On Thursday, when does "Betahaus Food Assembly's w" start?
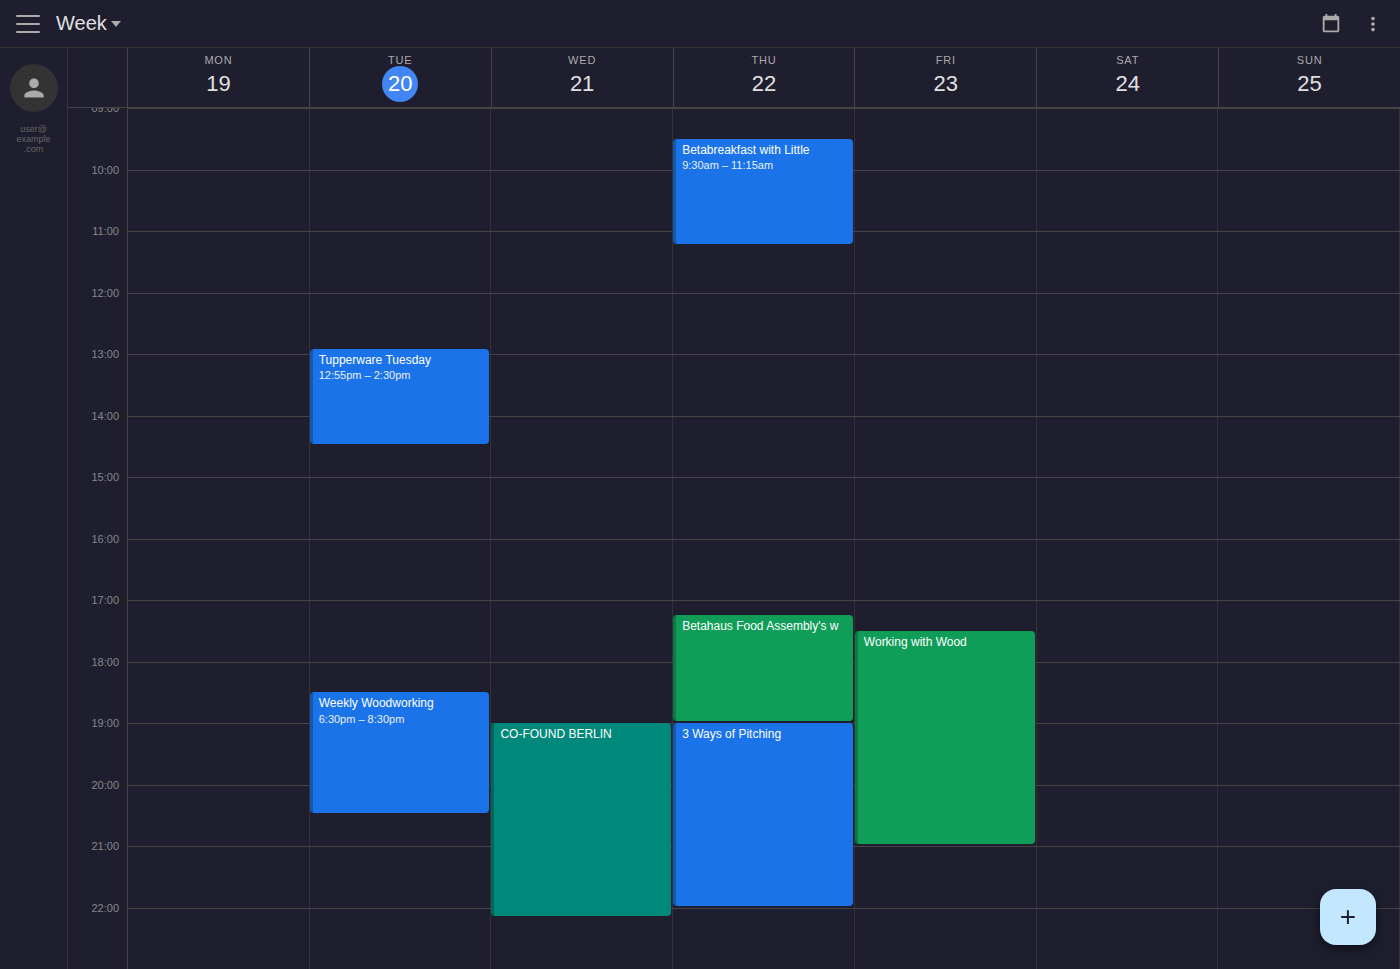
5:15 PM